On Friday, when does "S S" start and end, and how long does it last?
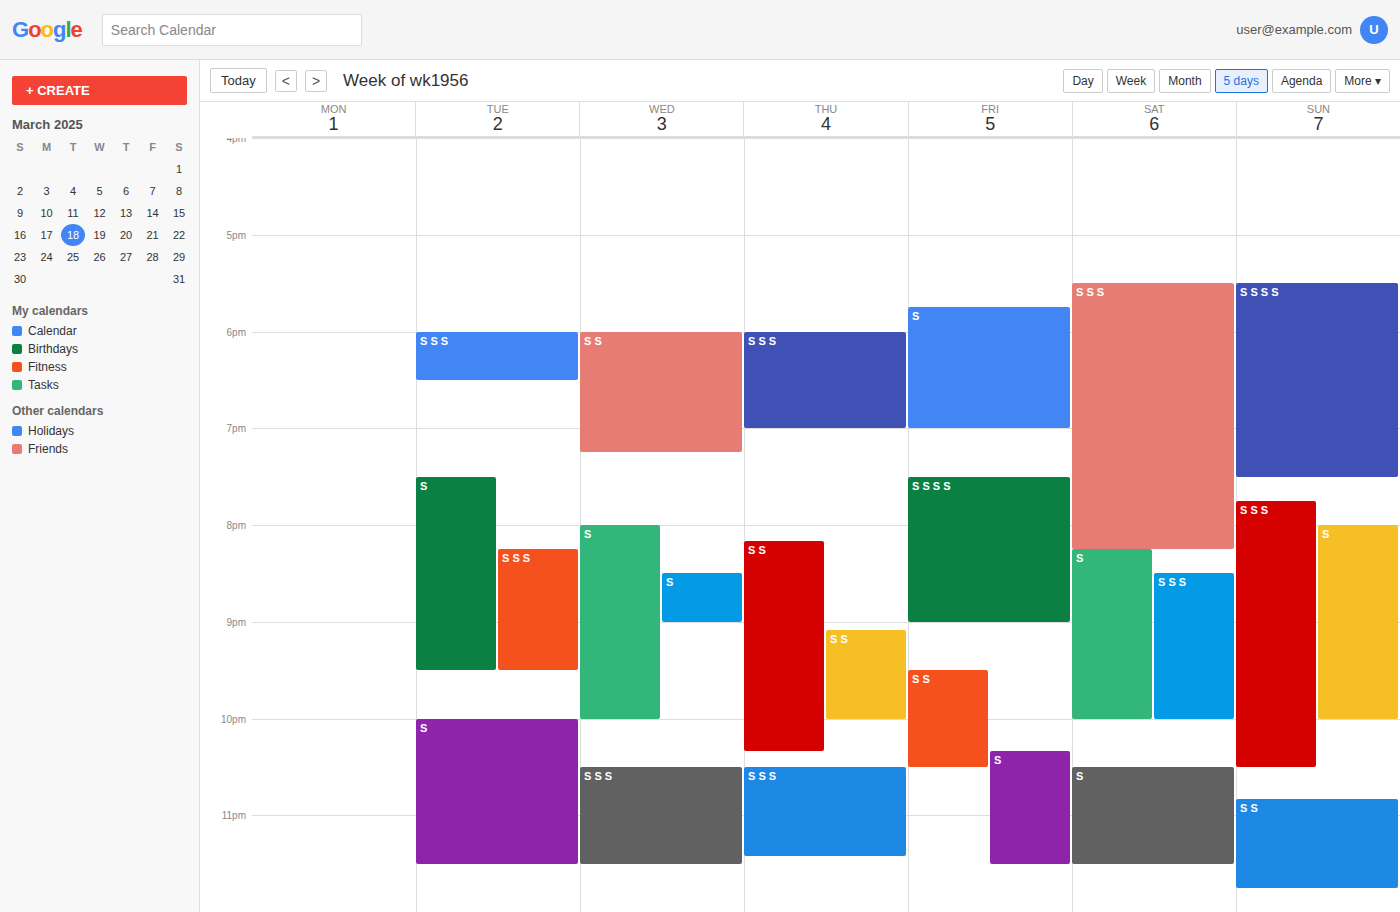
9:30 PM to 10:30 PM, 1 hour